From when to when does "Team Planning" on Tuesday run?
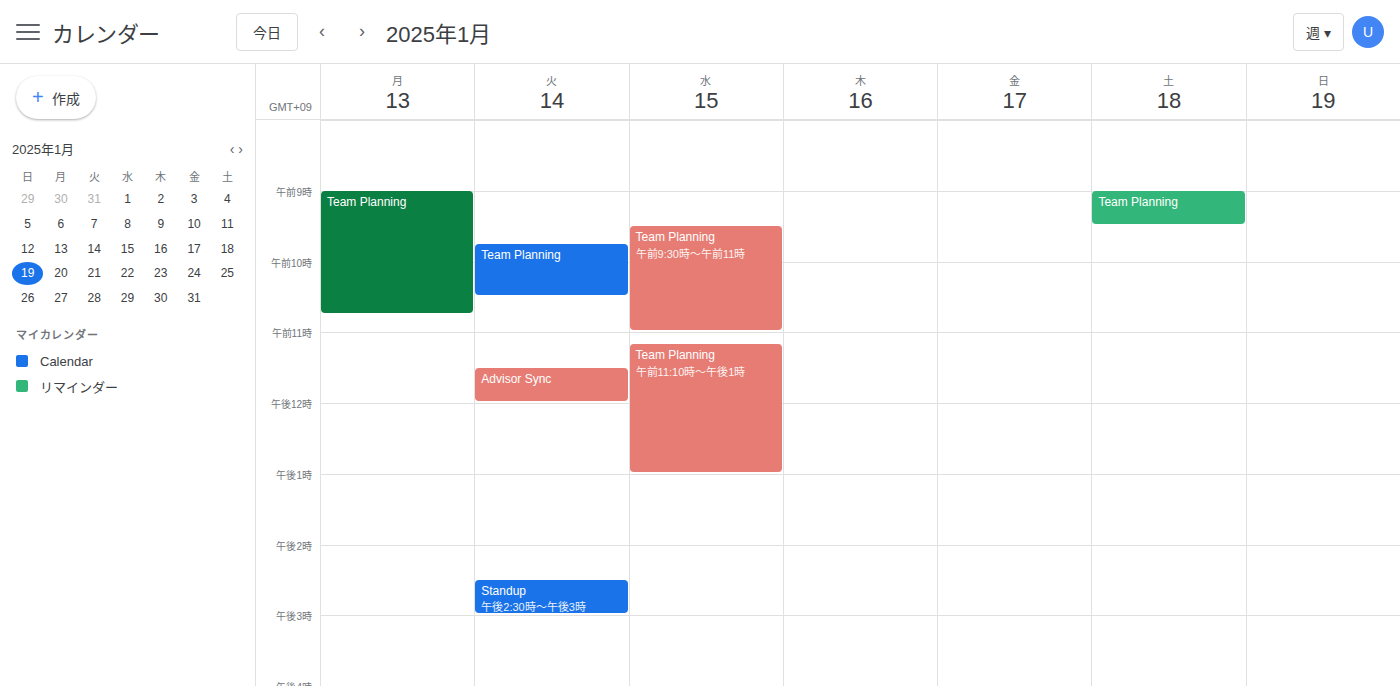
9:45 AM to 10:30 AM